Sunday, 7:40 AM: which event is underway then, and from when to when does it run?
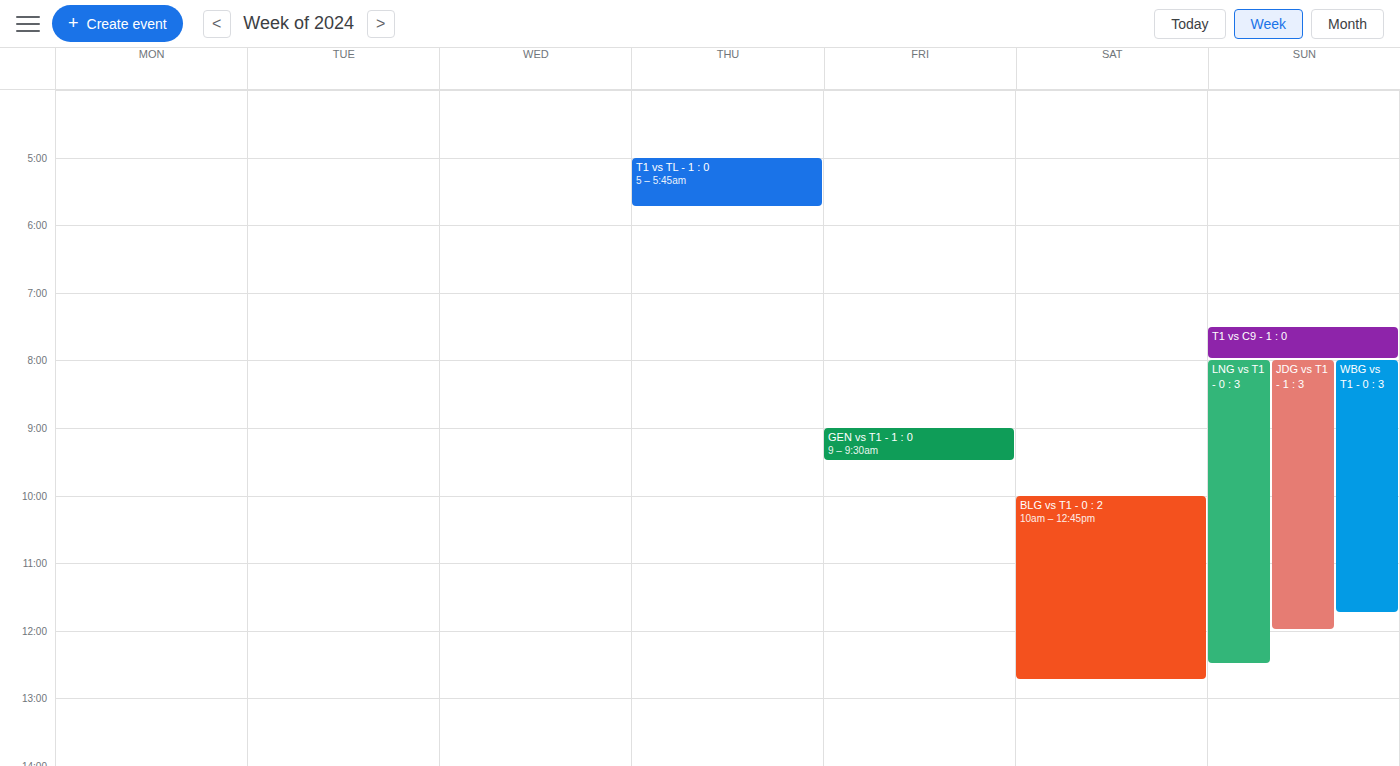
"T1 vs C9 - 1 : 0", 7:30 AM to 8:00 AM